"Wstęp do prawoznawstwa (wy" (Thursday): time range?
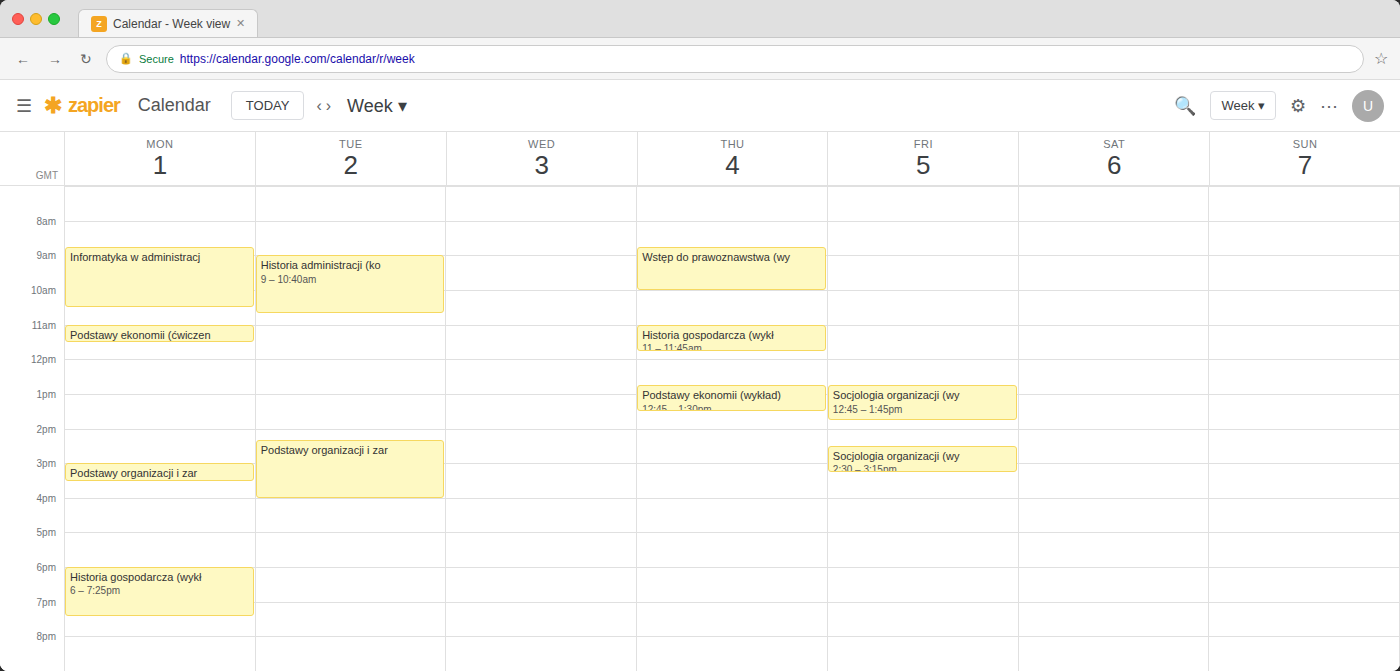
8:45 AM to 10:00 AM